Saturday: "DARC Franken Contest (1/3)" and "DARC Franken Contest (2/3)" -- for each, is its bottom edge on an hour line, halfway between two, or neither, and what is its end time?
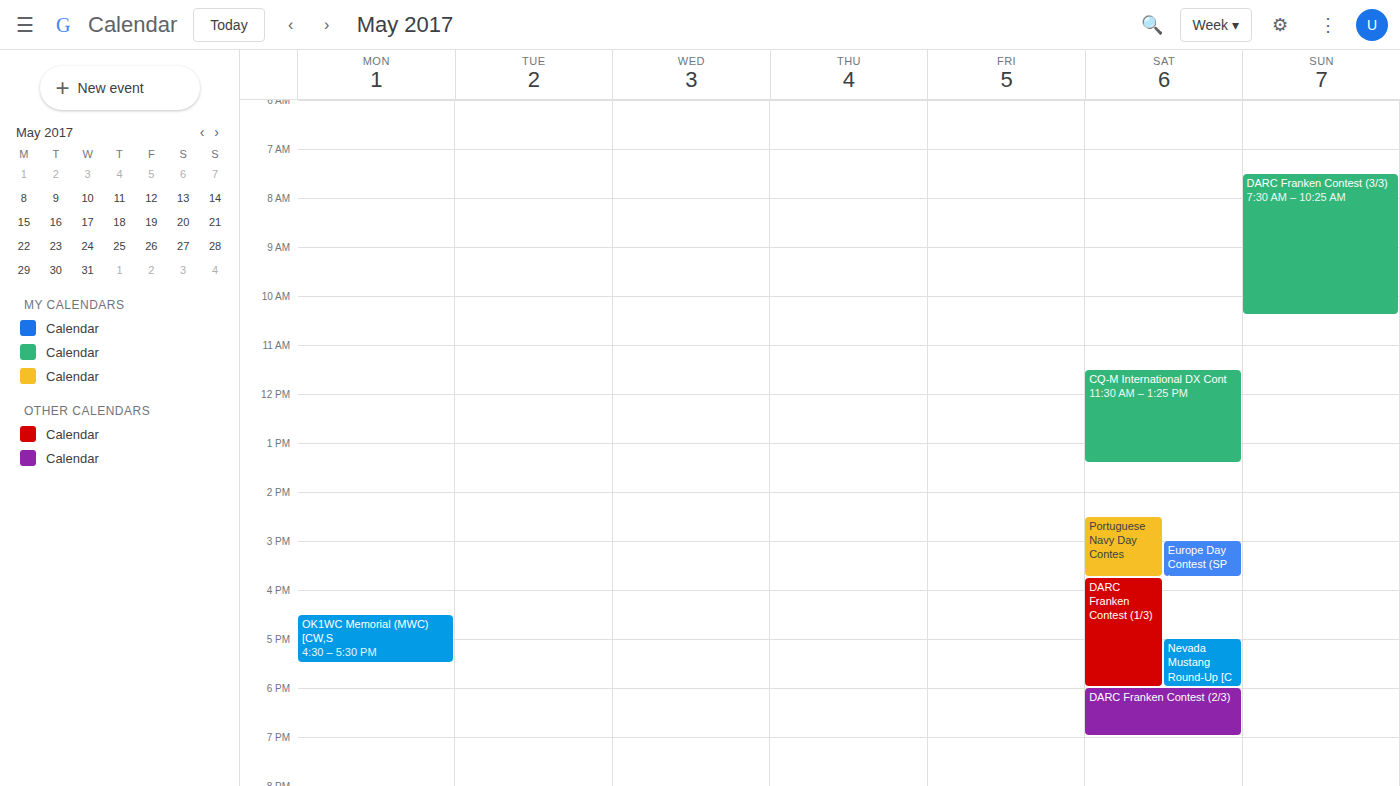
"DARC Franken Contest (1/3)": 6:00 PM, exactly on the 6 PM line. "DARC Franken Contest (2/3)": 7:00 PM, exactly on the 7 PM line.